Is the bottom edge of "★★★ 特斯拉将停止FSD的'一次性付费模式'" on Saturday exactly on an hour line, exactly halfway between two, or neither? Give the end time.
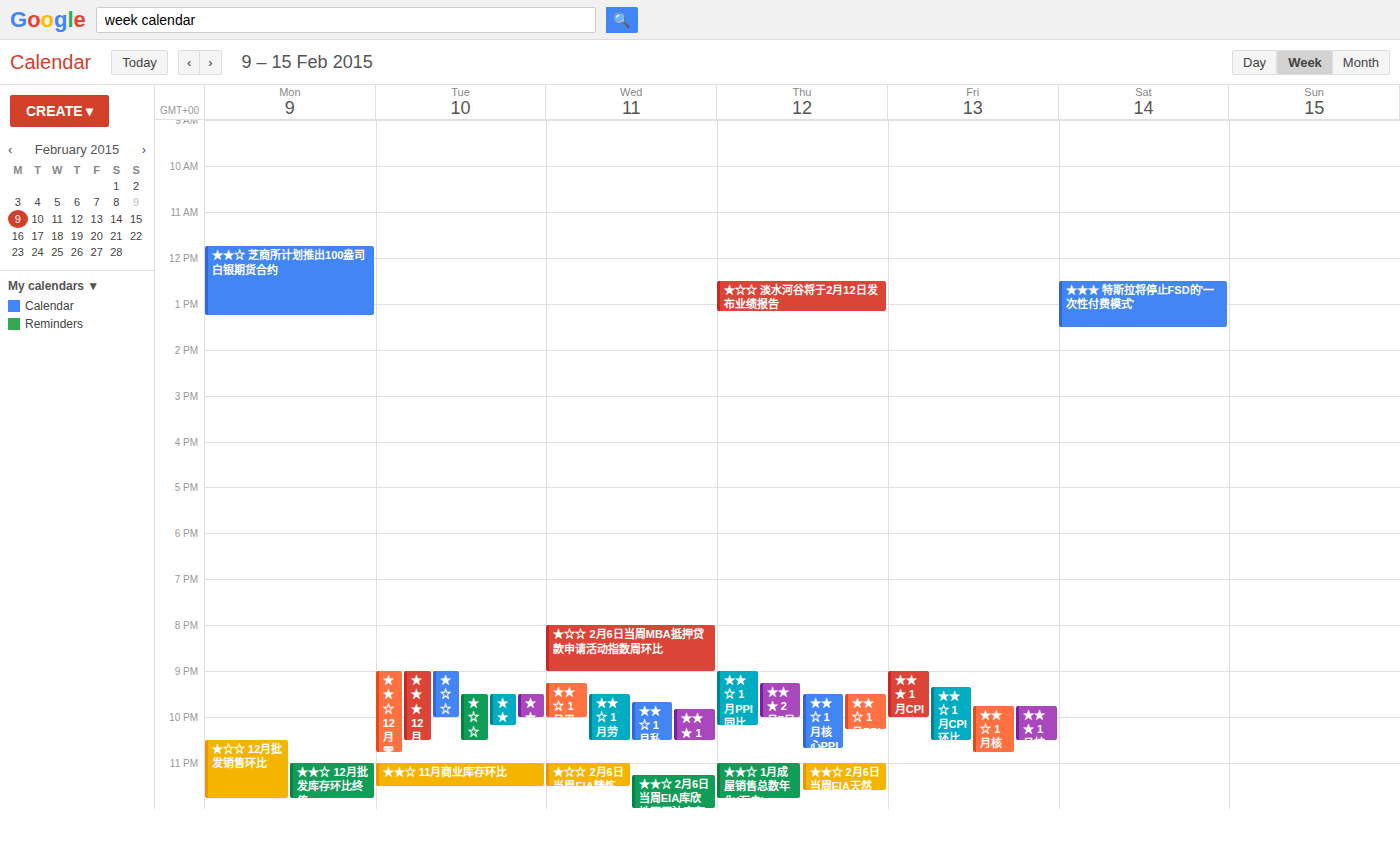
1:30 PM -- halfway between the 1 PM and 2 PM lines.